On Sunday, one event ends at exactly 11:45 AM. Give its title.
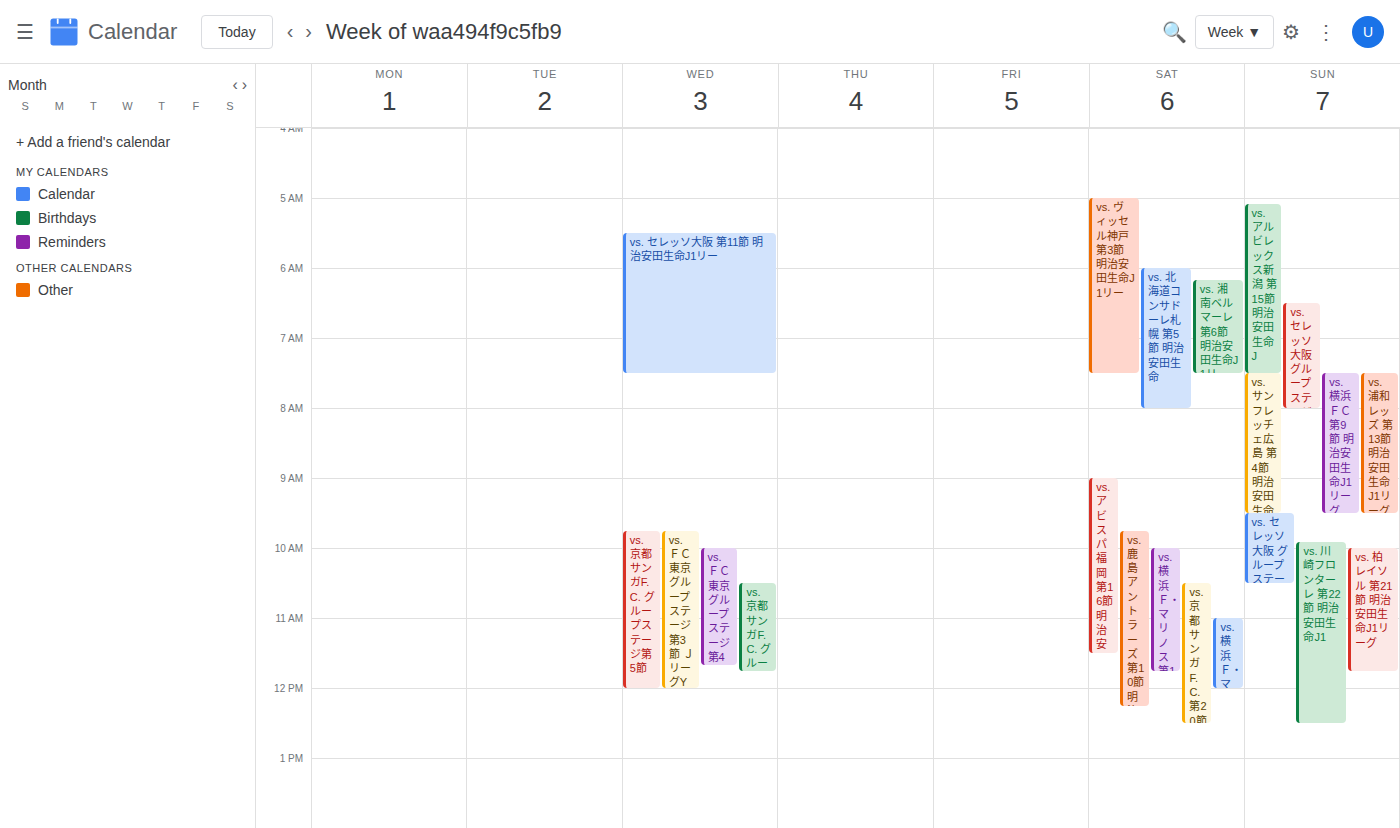
"vs. 柏レイソル 第21節 明治安田生命J1リーグ"